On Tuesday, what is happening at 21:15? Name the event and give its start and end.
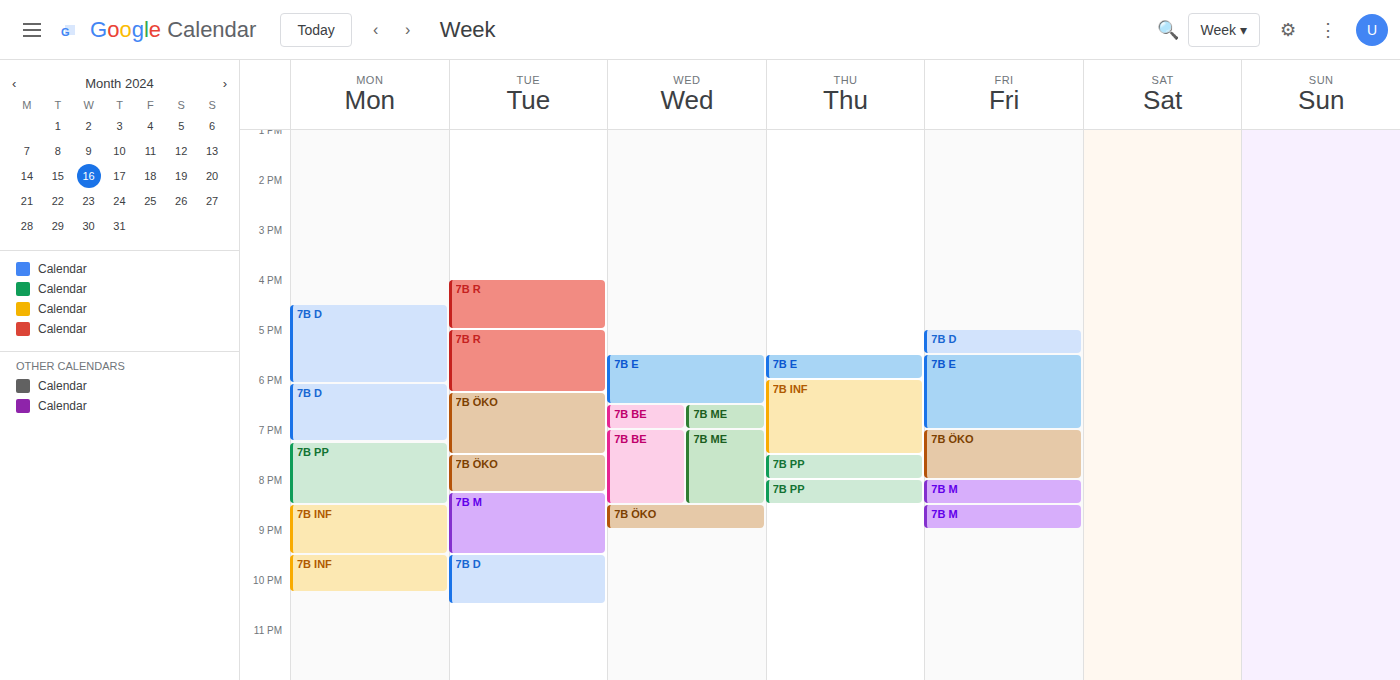
"7B M", 20:15 to 21:30